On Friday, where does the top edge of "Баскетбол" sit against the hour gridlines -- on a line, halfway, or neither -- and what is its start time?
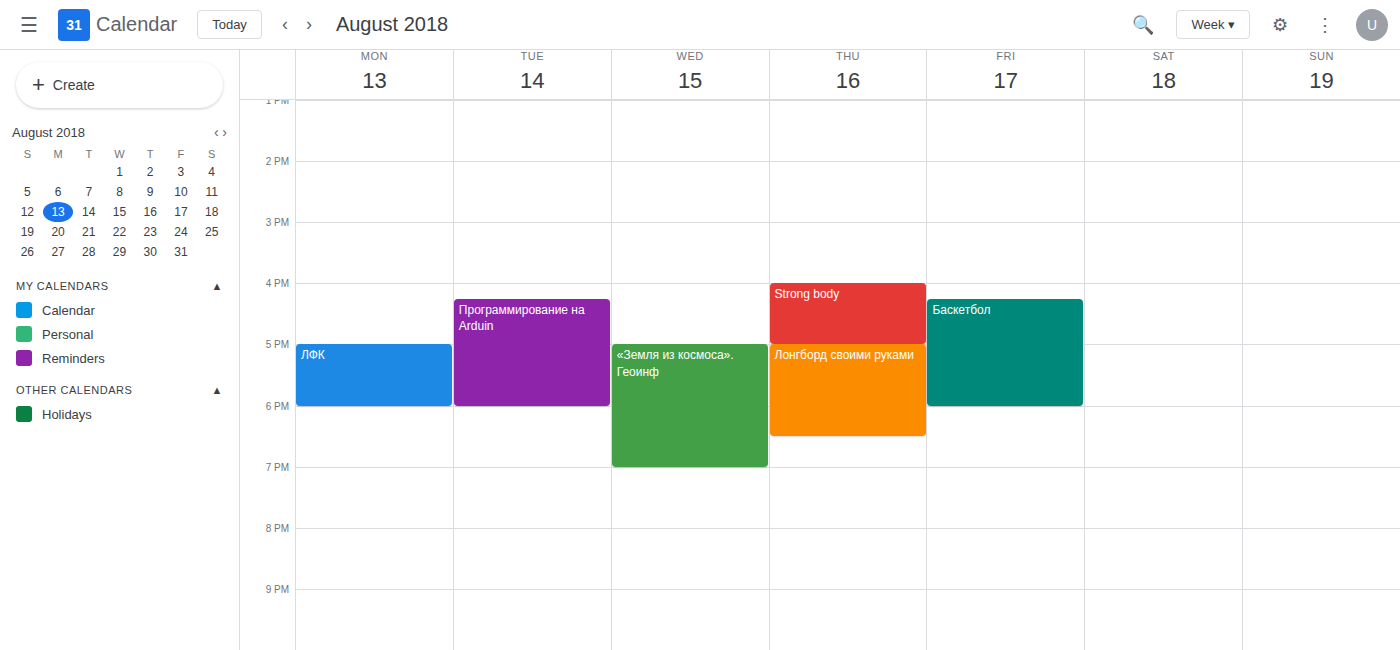
16:15 -- neither: a quarter of the way from the 16:00 line to the 17:00 line.